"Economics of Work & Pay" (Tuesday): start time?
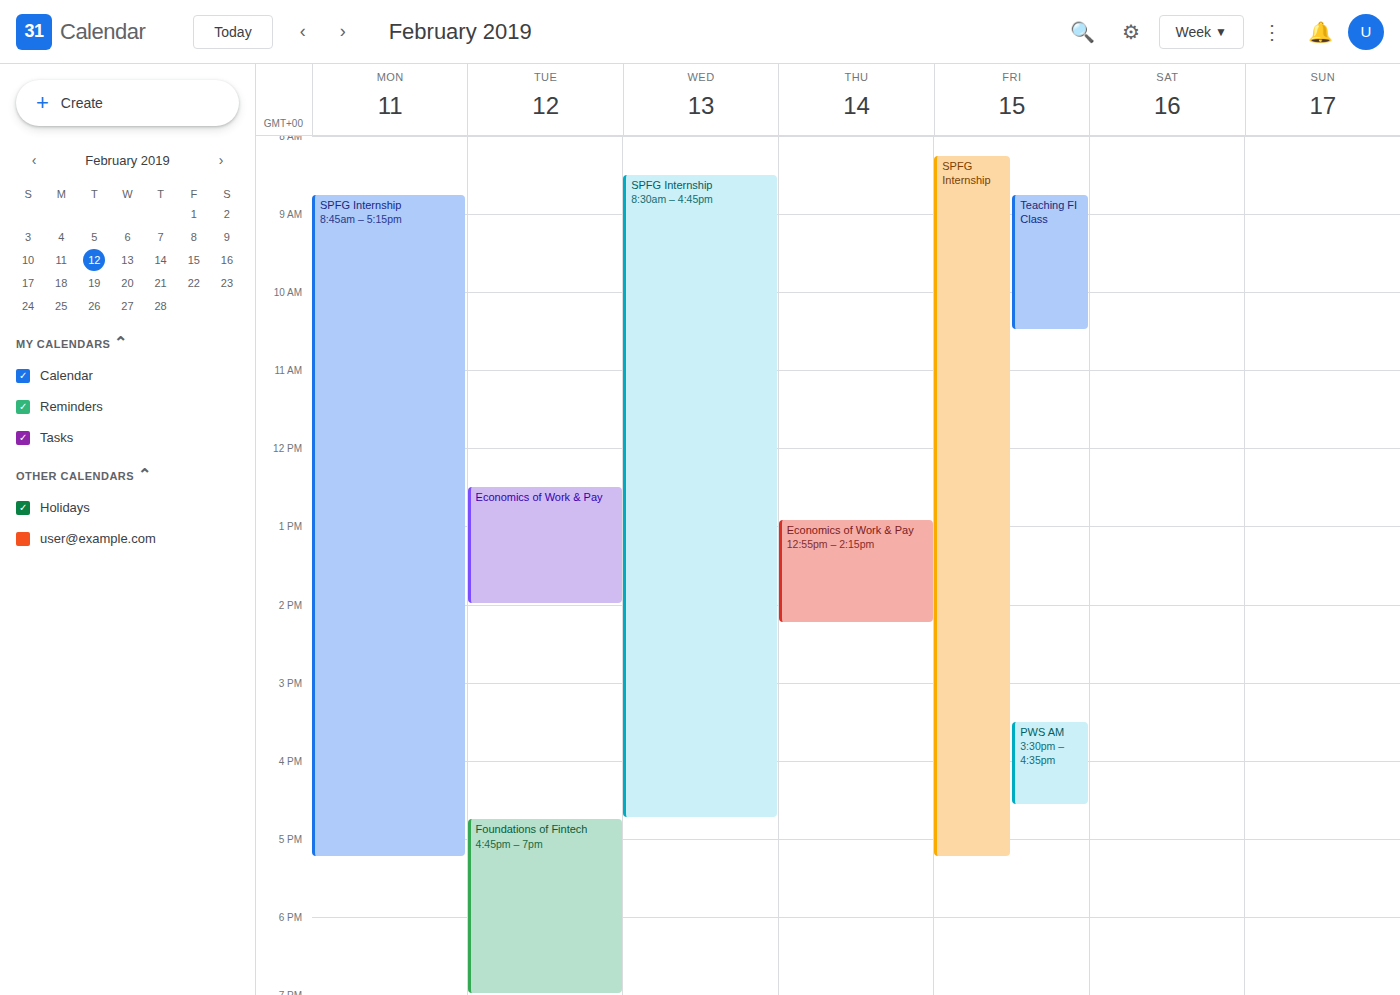
12:30